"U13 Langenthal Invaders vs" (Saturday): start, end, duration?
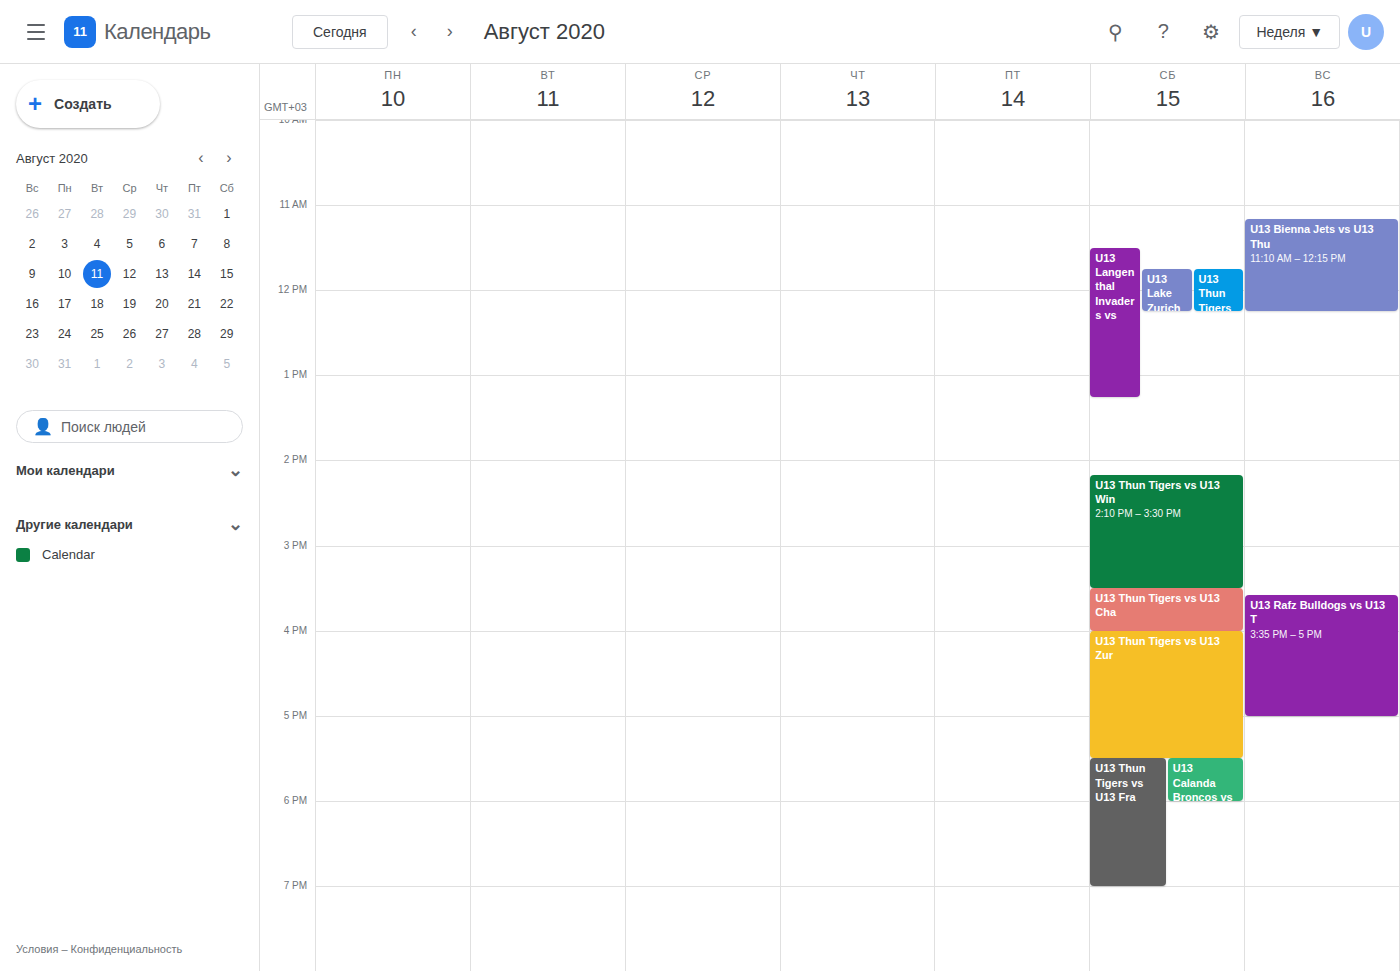
11:30 AM to 1:15 PM, 1 hour 45 minutes